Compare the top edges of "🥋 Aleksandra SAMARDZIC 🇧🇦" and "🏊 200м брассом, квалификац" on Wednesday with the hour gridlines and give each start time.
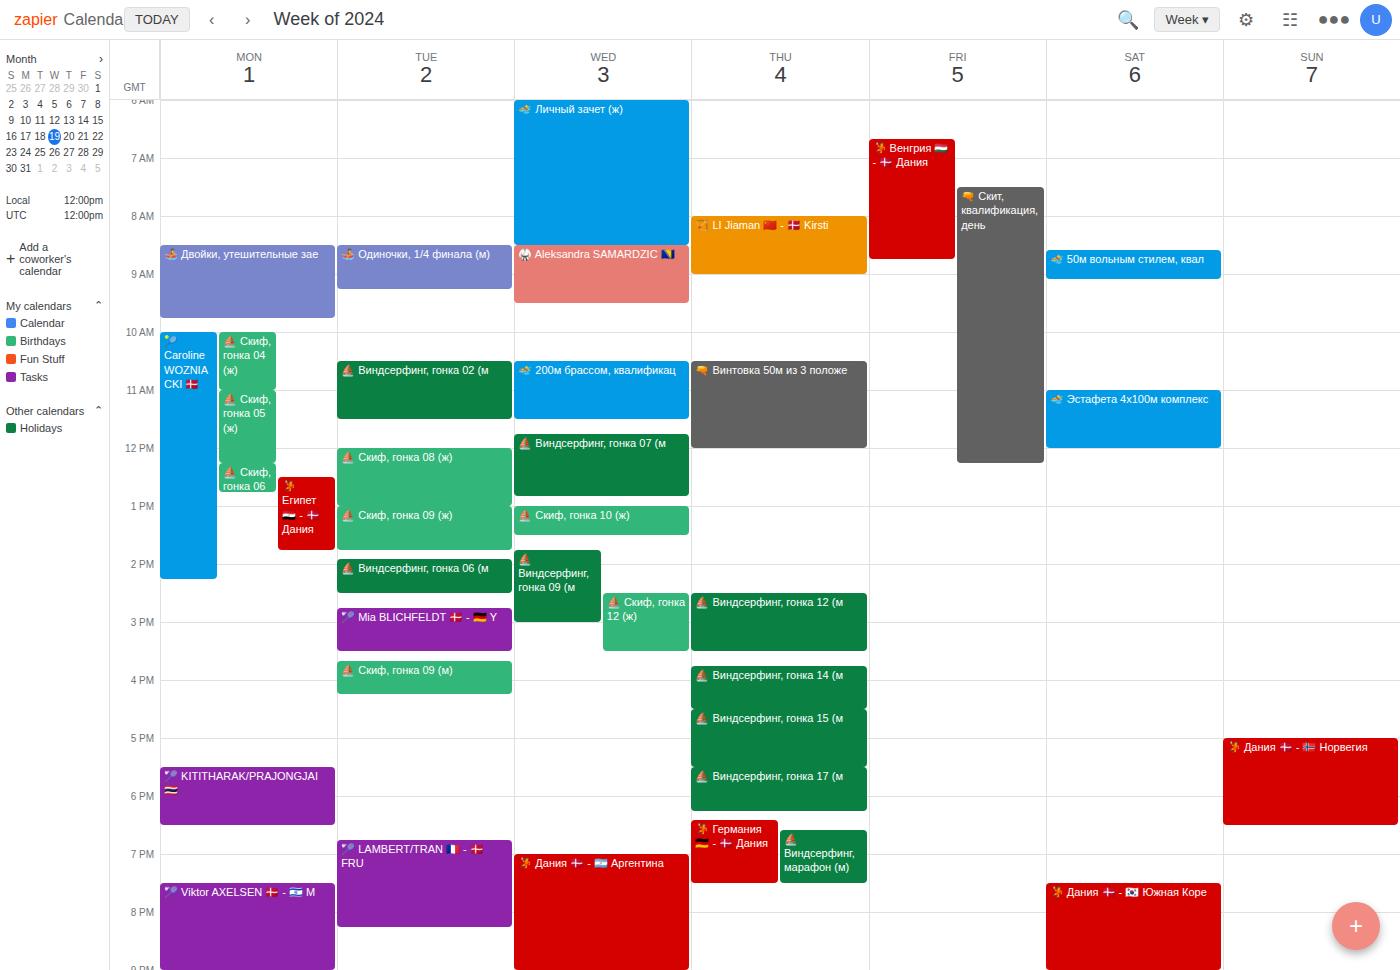
"🥋 Aleksandra SAMARDZIC 🇧🇦": 08:30, halfway between the 08:00 and 09:00 lines. "🏊 200м брассом, квалификац": 10:30, halfway between the 10:00 and 11:00 lines.